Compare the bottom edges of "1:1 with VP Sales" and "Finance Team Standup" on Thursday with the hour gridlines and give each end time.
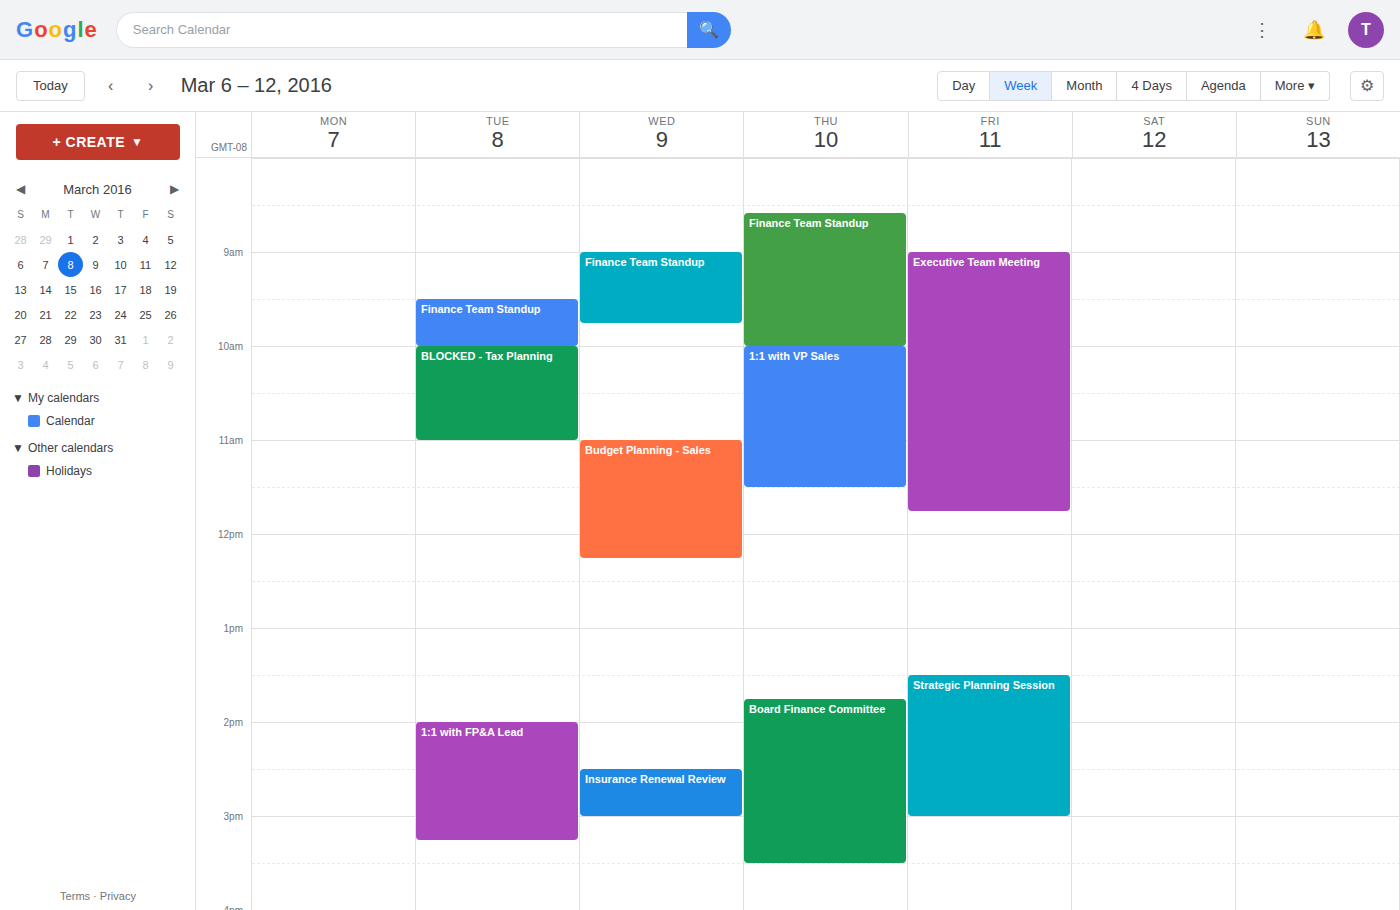
"1:1 with VP Sales": 11:30 AM, halfway between the 11 AM and 12 PM lines. "Finance Team Standup": 10:00 AM, exactly on the 10 AM line.